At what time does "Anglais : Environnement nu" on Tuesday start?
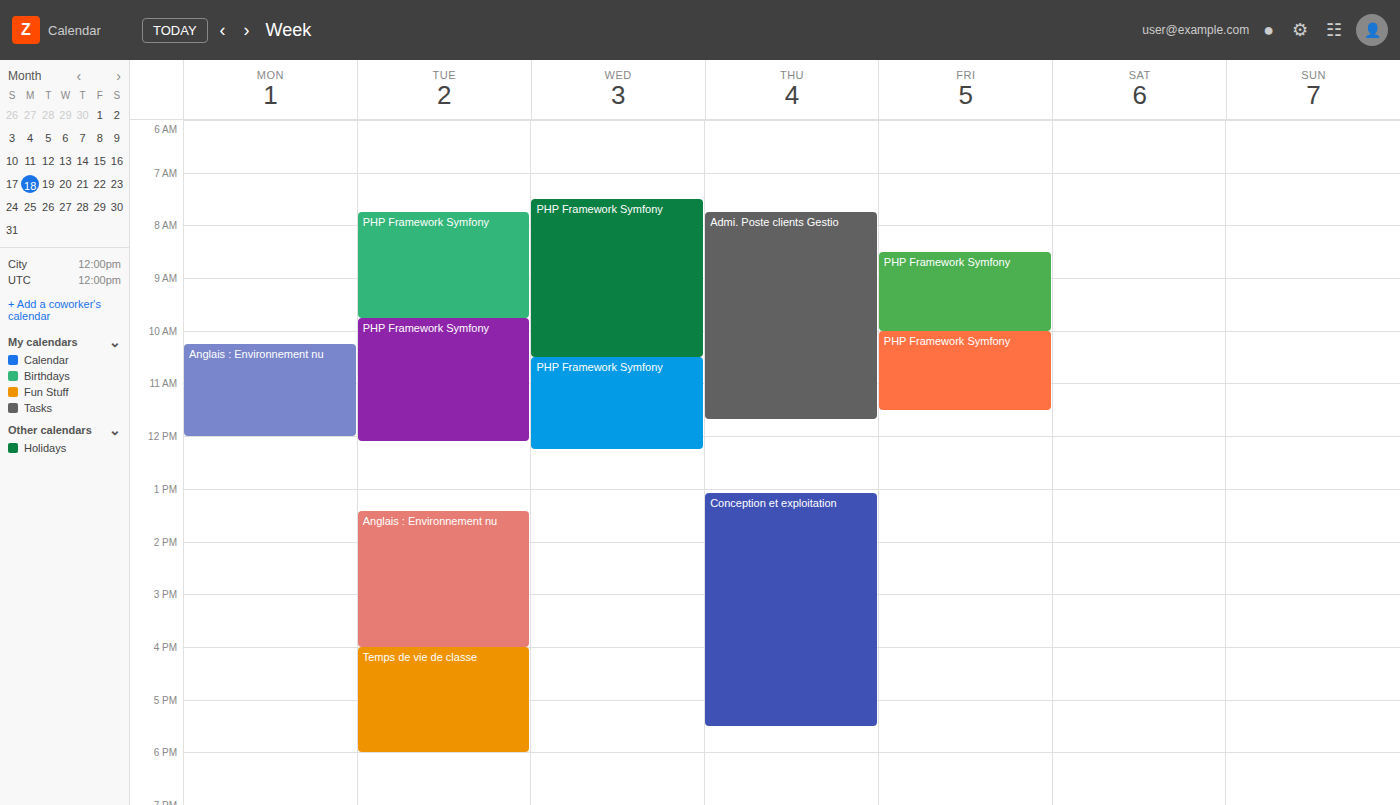
1:25 PM